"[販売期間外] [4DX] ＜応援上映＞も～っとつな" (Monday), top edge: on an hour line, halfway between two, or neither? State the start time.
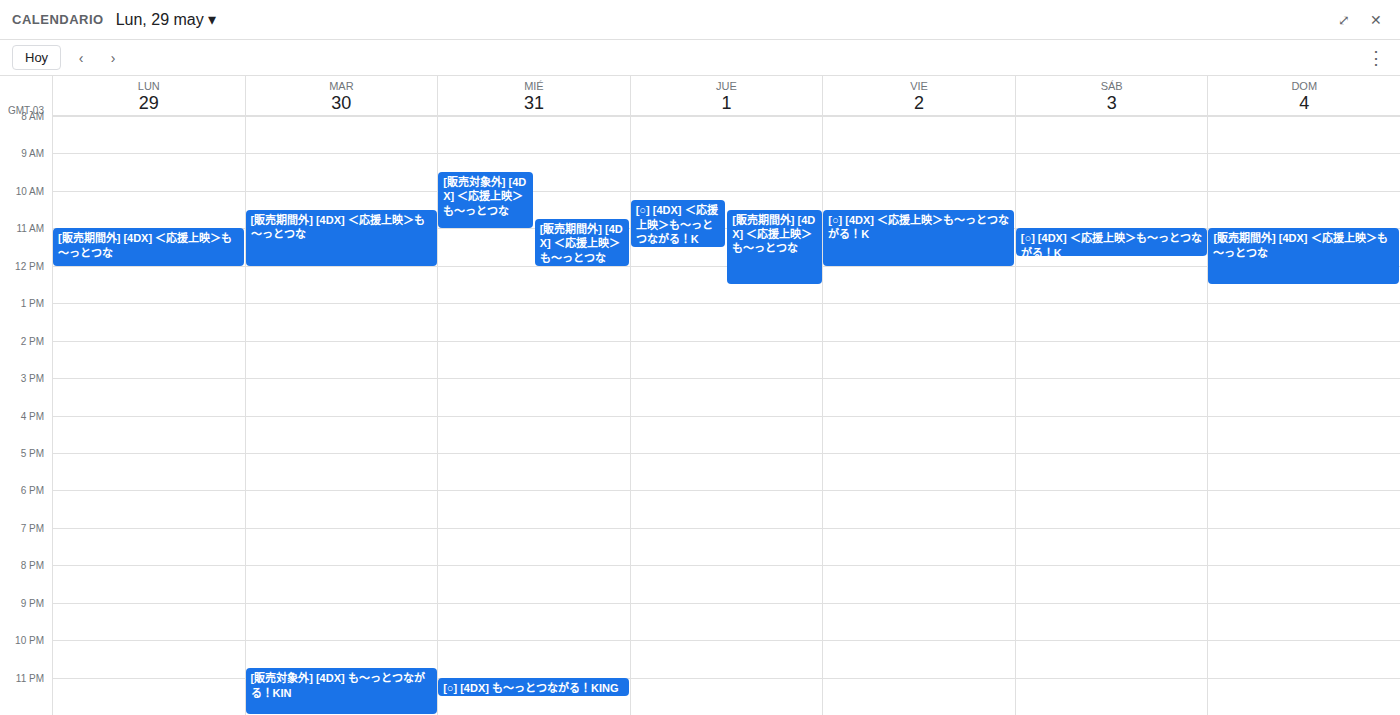
11:00 AM -- exactly on the 11 AM line.